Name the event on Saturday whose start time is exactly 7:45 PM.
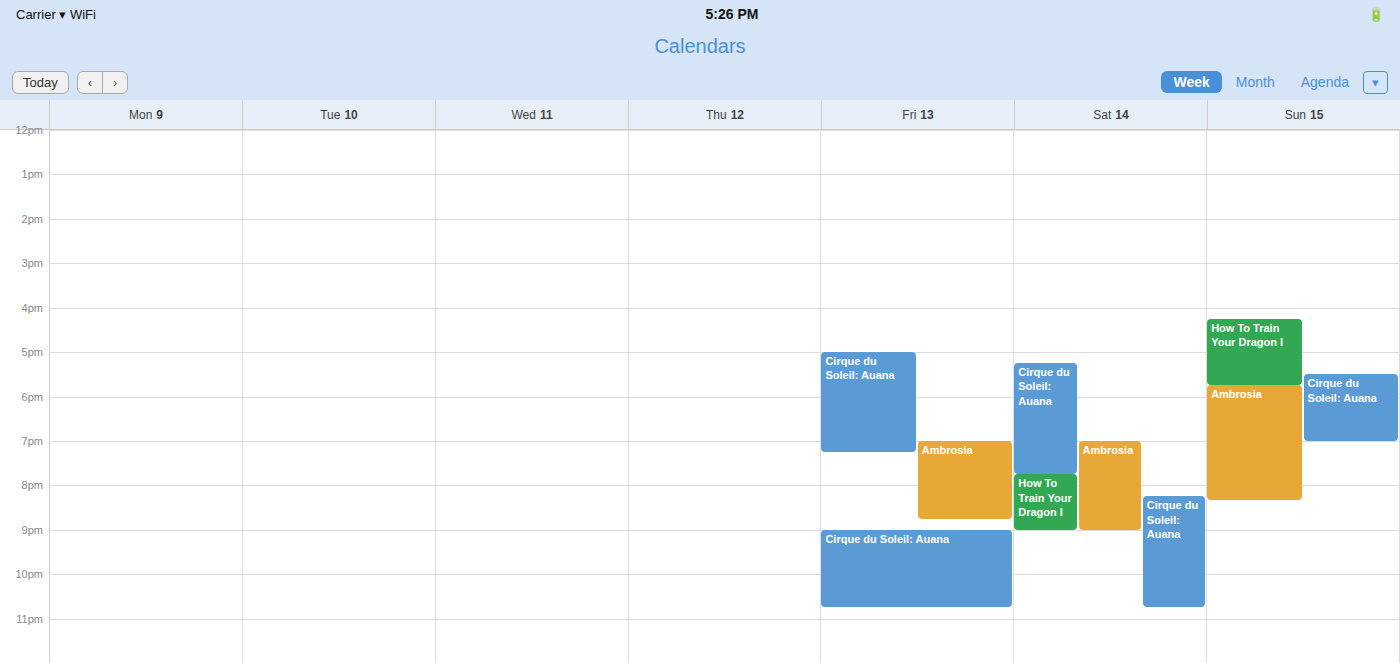
"How To Train Your Dragon I"